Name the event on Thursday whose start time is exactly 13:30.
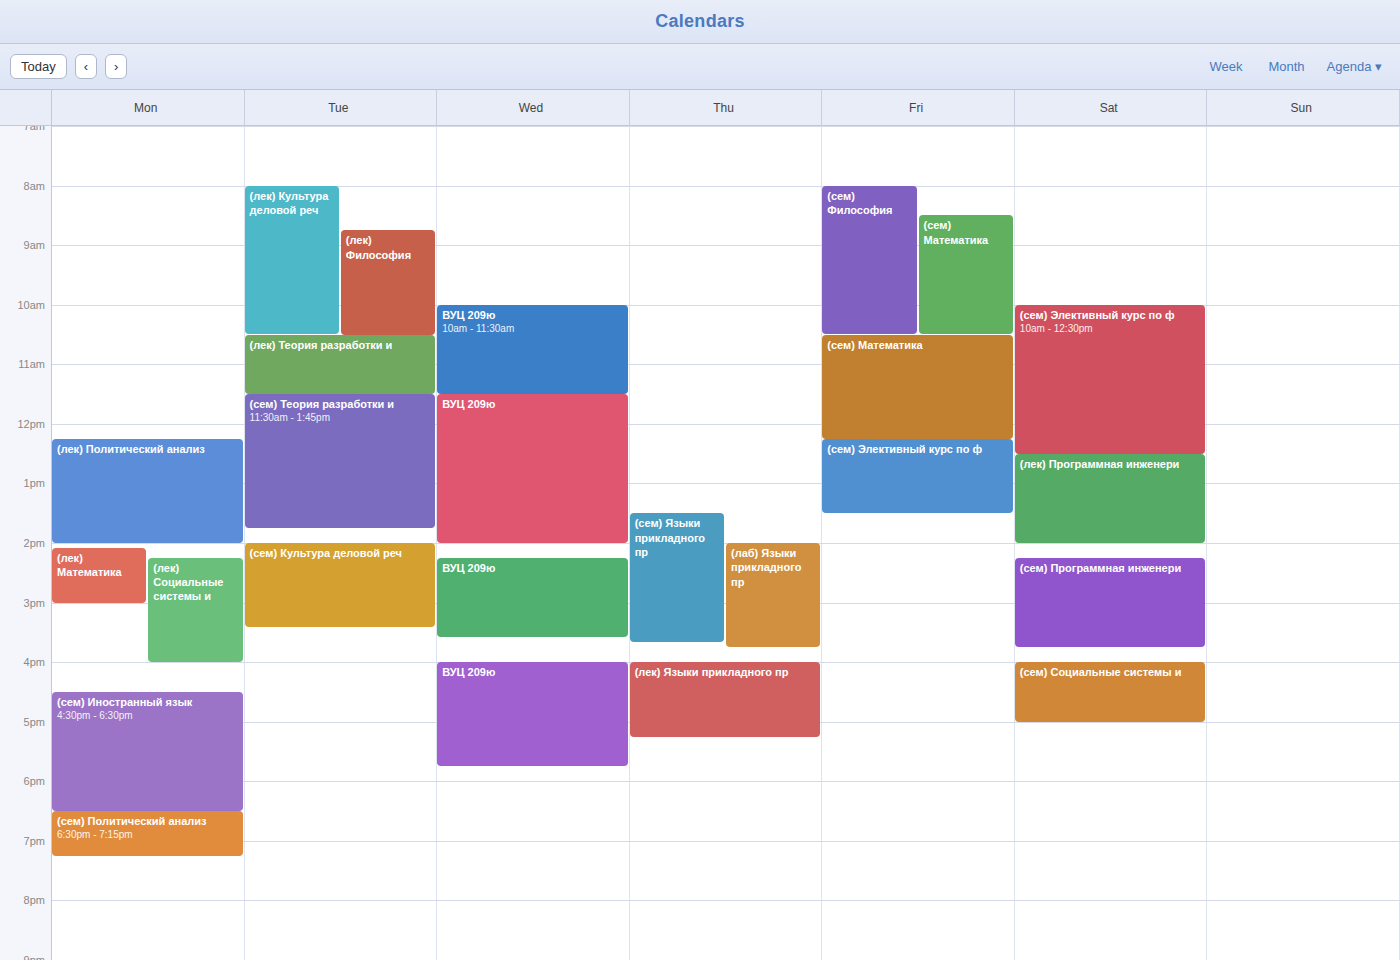
"(сем) Языки прикладного пр"